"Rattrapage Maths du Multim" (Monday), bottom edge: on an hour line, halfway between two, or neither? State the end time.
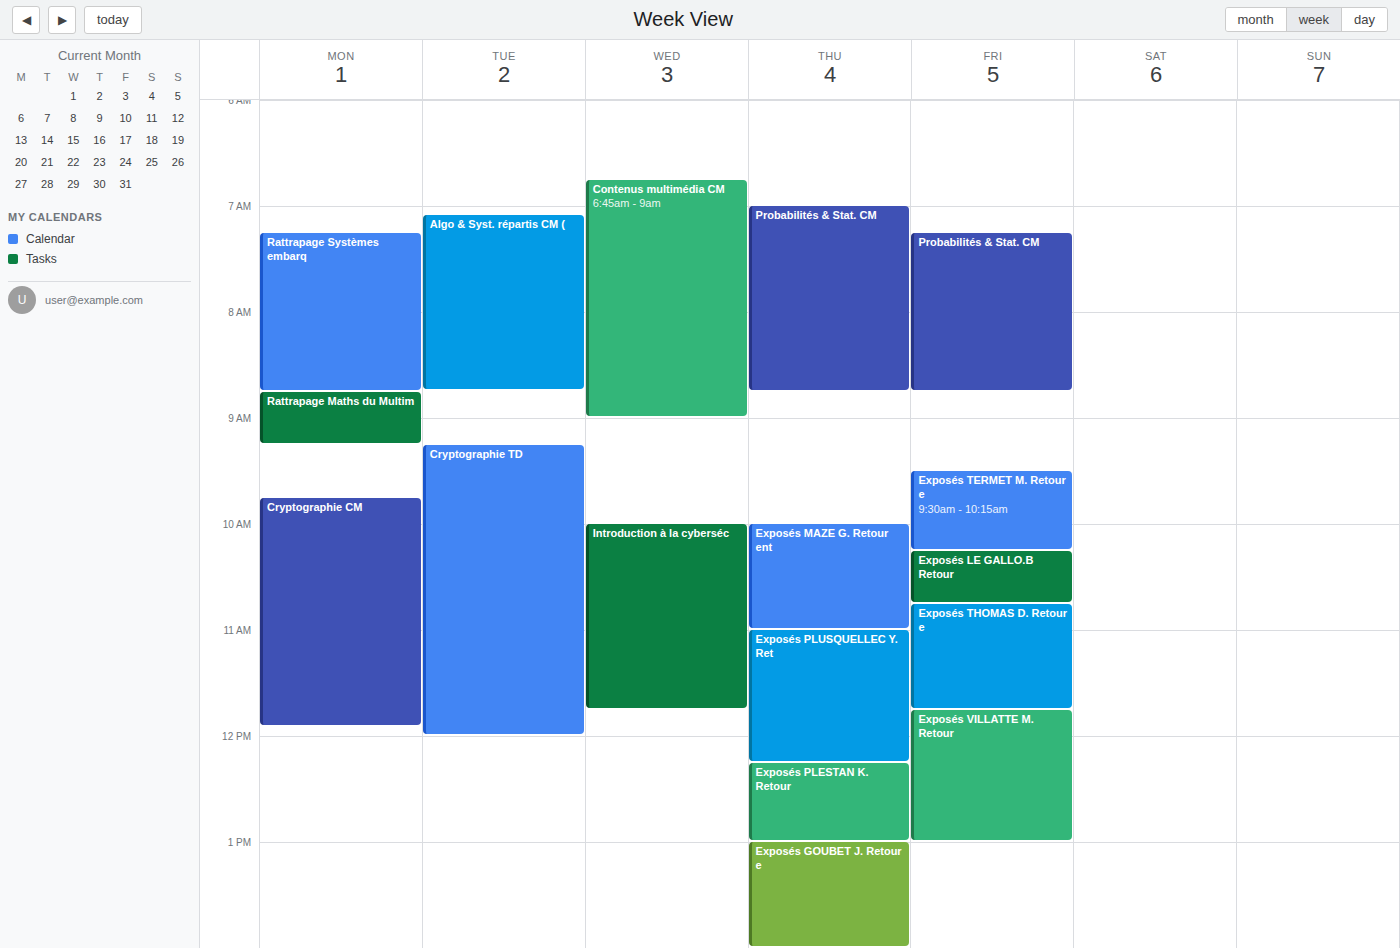
9:15 AM -- neither: a quarter of the way from the 9 AM line to the 10 AM line.